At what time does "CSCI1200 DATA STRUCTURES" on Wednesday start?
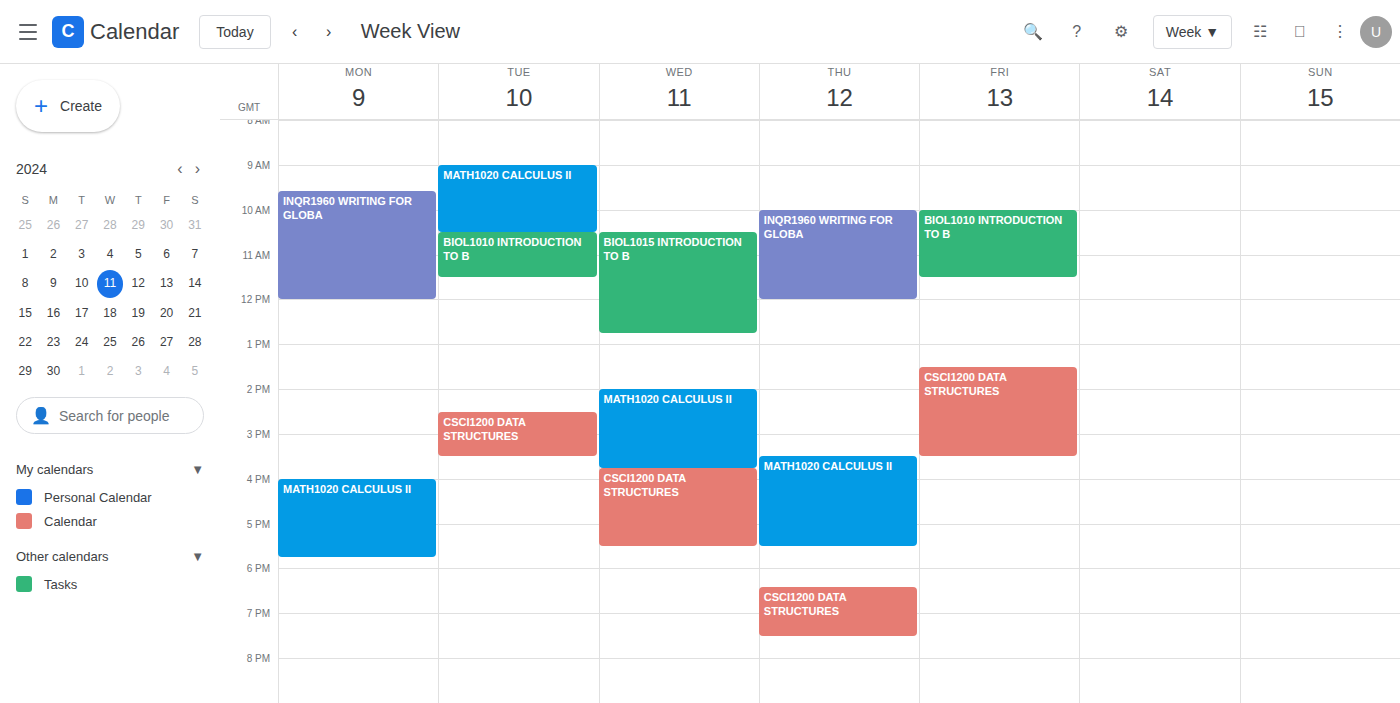
15:45